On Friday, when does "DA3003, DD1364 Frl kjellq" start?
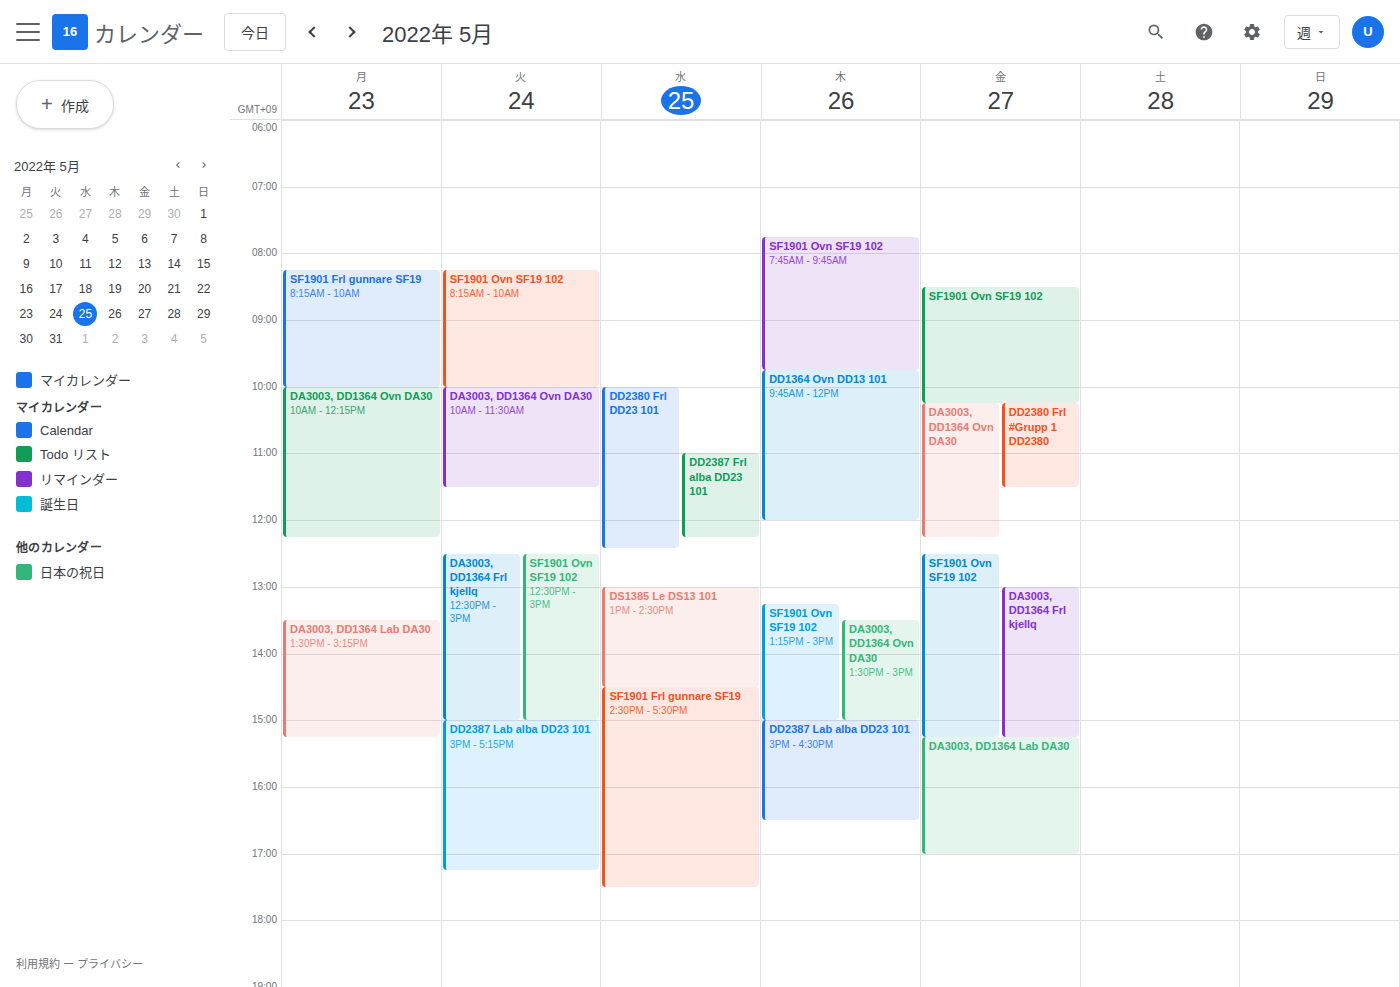
1:00 PM